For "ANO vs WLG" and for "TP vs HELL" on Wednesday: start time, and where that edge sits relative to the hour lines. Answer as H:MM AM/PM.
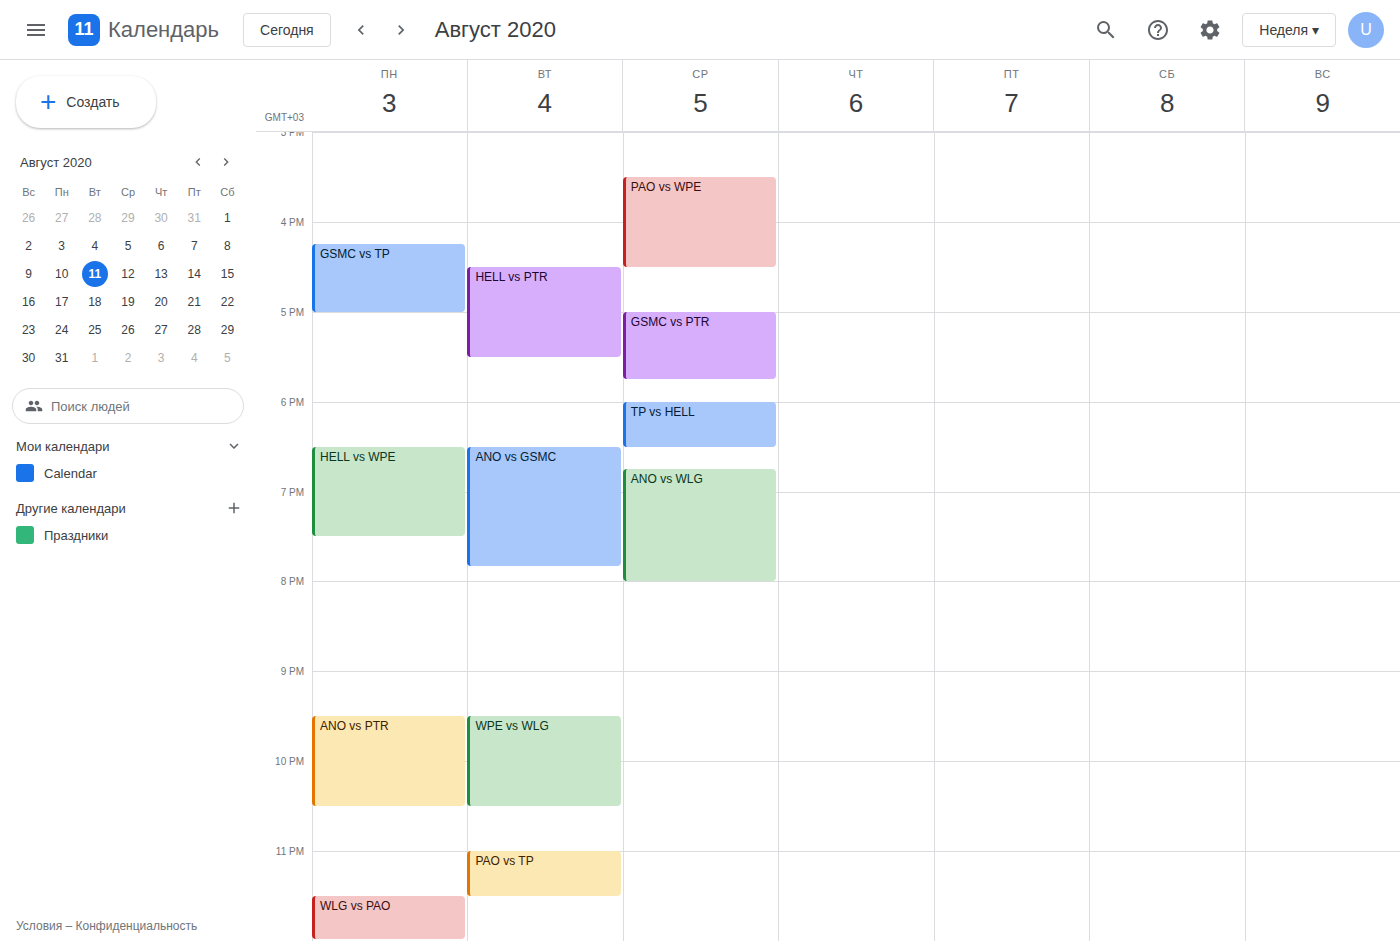
"ANO vs WLG": 6:45 PM, neither: three quarters of the way from the 6 PM line to the 7 PM line. "TP vs HELL": 6:00 PM, exactly on the 6 PM line.